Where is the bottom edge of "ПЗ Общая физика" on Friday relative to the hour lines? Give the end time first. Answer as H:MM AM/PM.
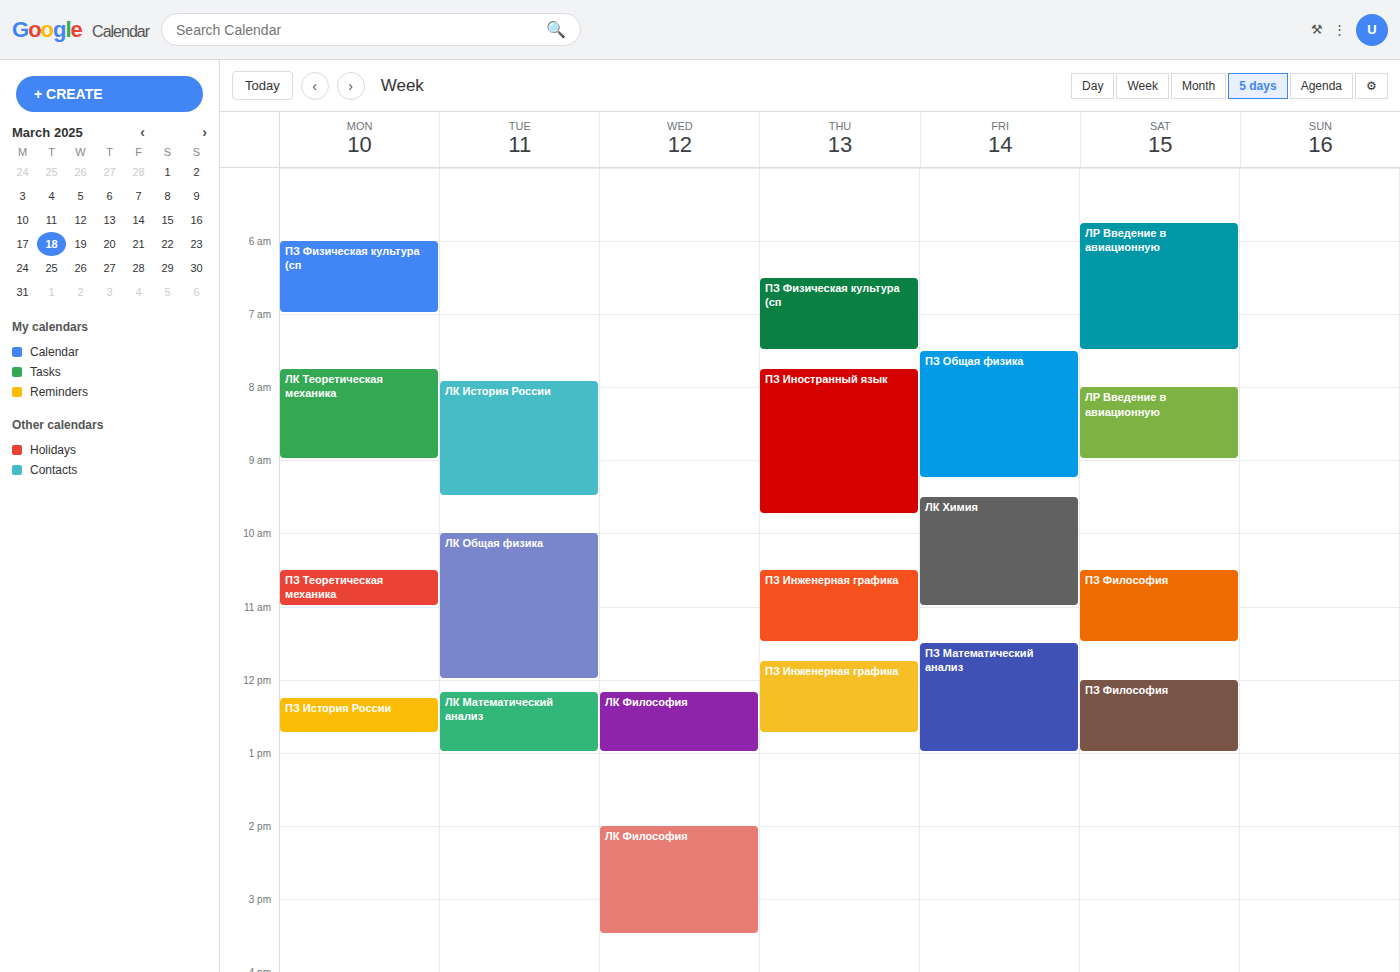
9:15 AM -- neither: a quarter of the way from the 9 AM line to the 10 AM line.